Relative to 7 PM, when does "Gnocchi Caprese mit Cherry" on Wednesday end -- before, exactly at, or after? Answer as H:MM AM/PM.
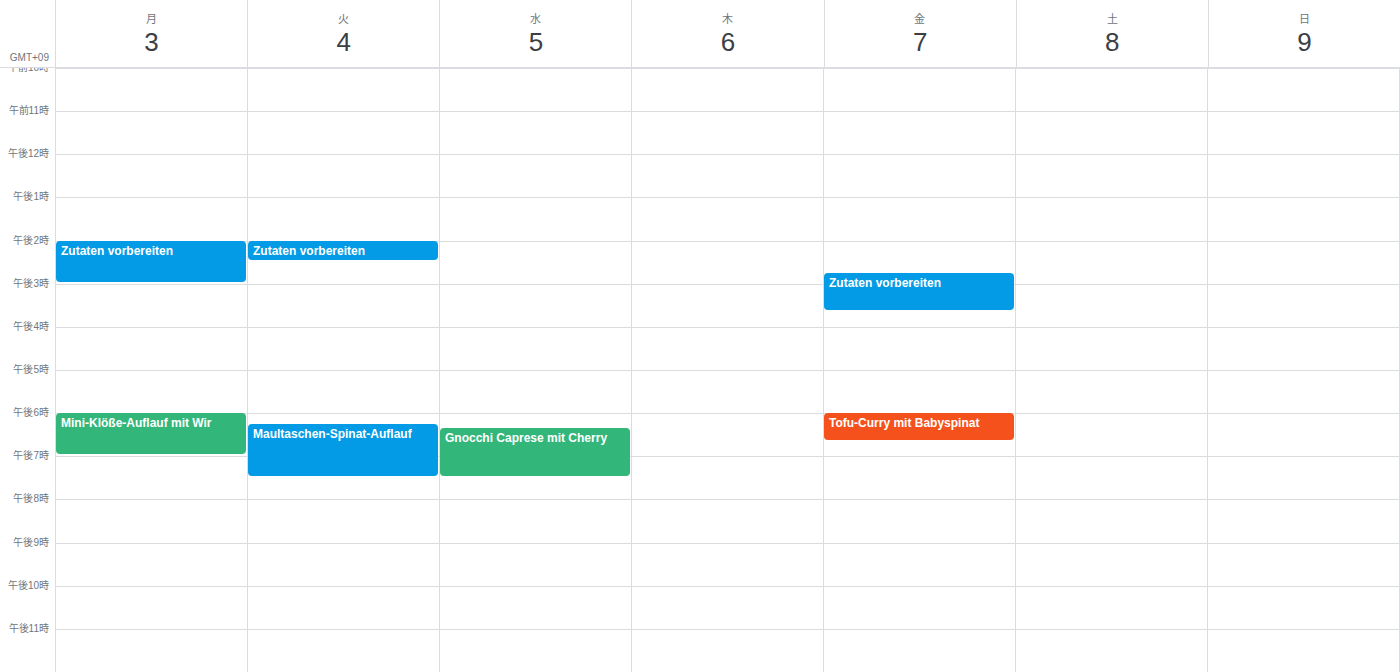
7:30 PM -- after 7 PM, 30 minutes below the 7 PM line.